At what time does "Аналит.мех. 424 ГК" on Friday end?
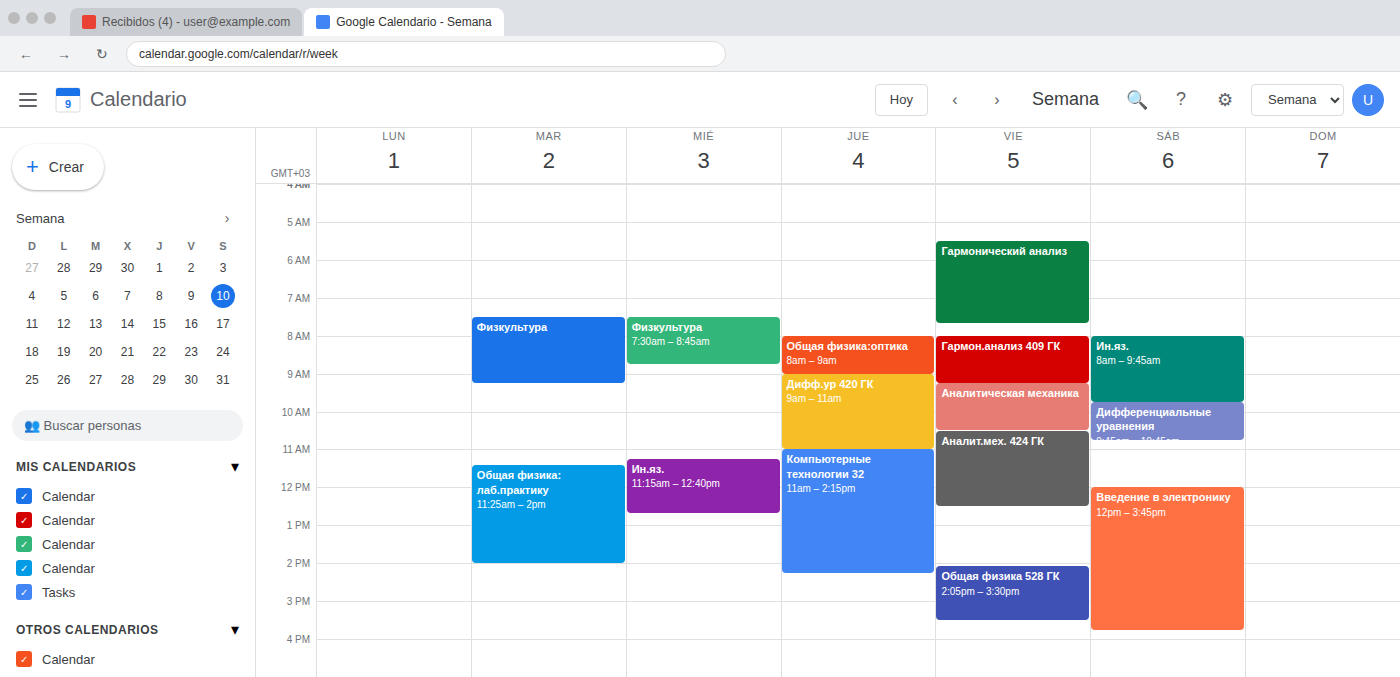
12:30 PM